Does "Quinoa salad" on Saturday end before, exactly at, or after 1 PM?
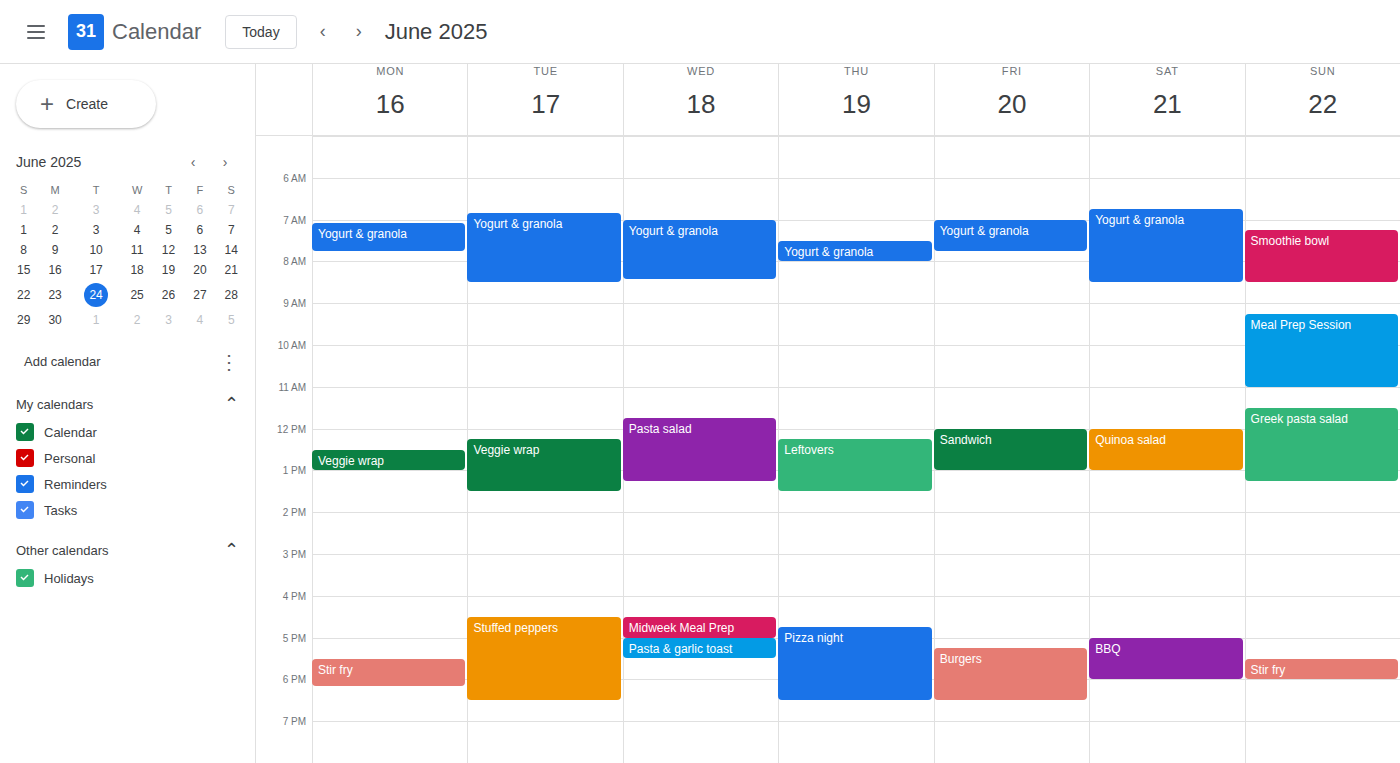
1:00 PM -- exactly at 1 PM, on the 1 PM line.